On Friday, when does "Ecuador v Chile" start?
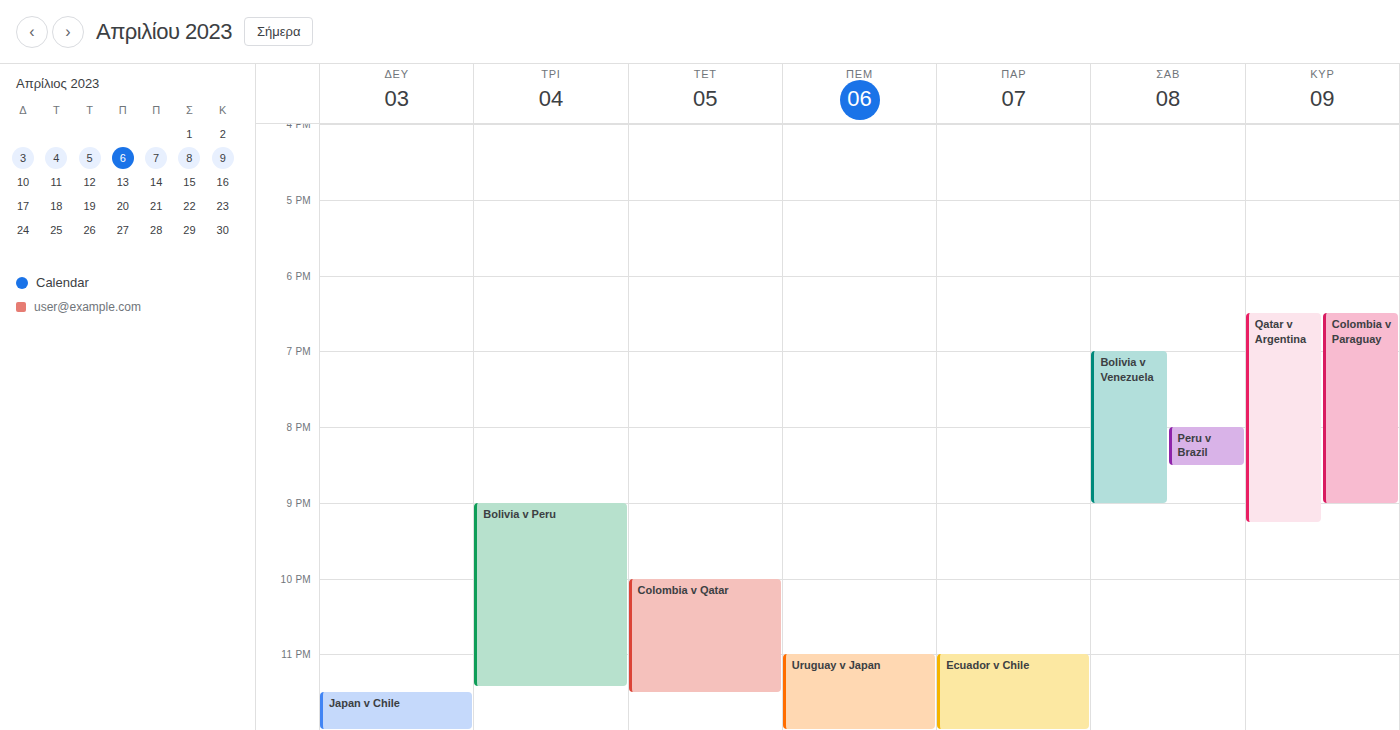
11:00 PM